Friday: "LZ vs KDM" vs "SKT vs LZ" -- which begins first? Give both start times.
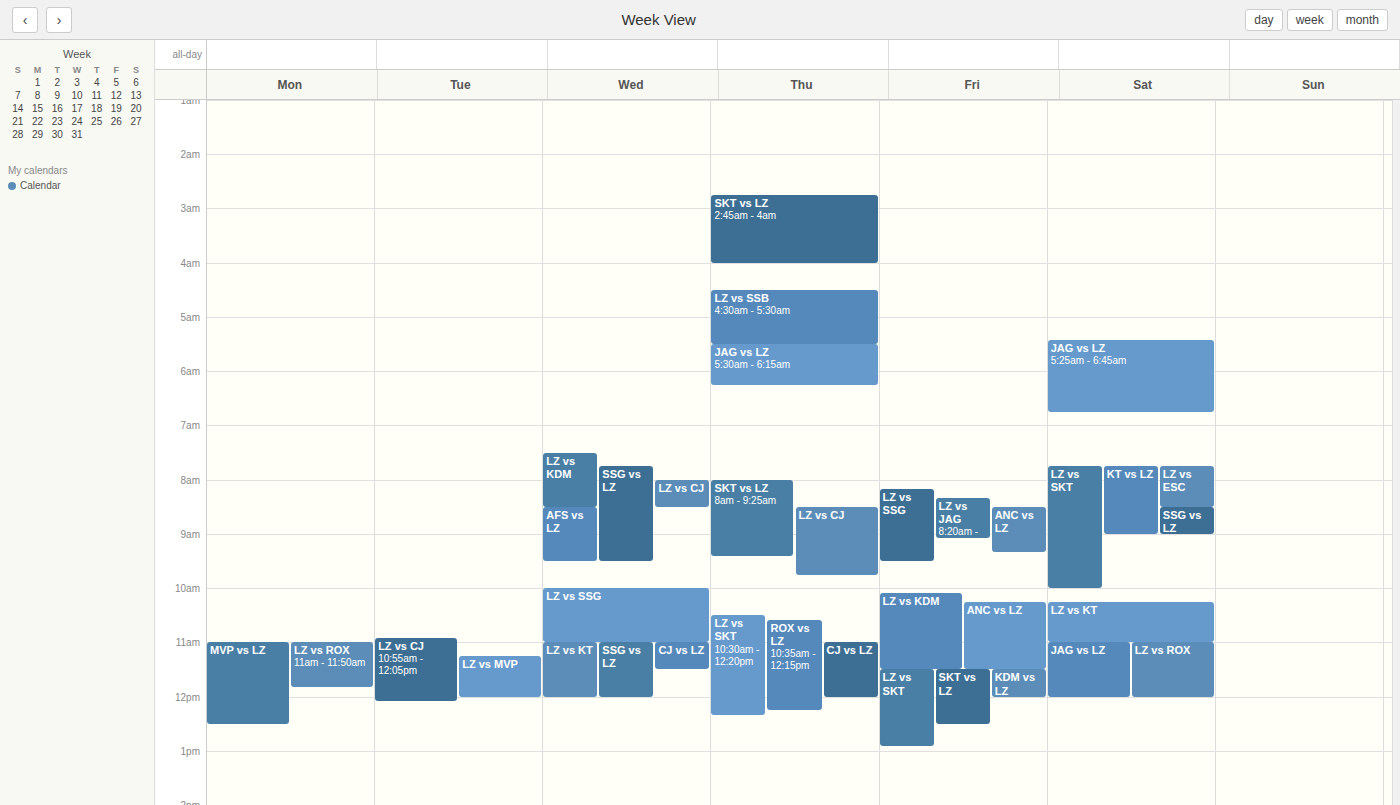
"LZ vs KDM" 10:05 AM; "SKT vs LZ" 11:30 AM.